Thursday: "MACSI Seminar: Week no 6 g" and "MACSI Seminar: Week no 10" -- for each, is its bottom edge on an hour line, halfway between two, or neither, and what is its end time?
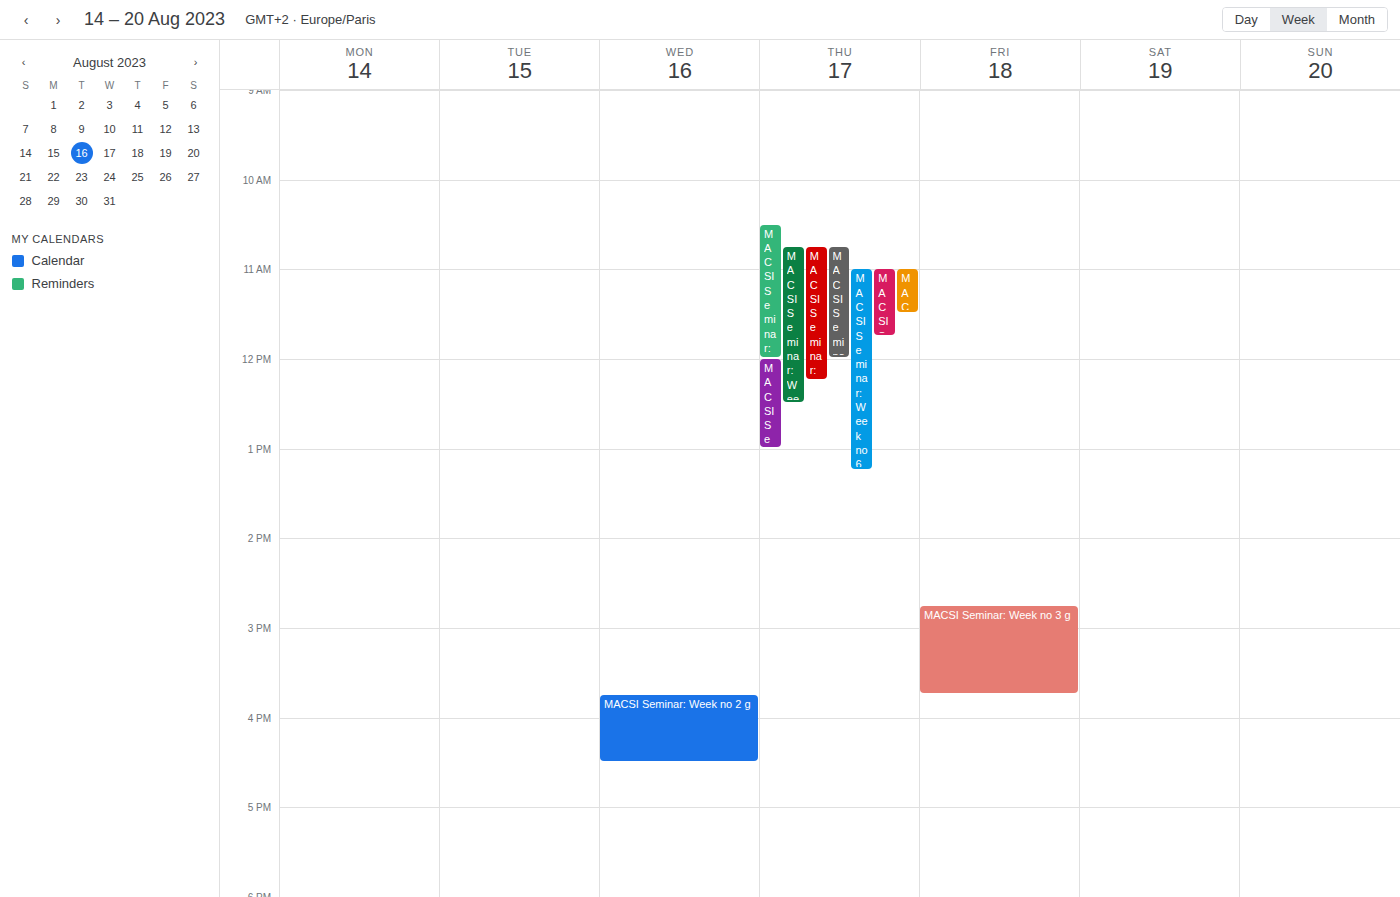
"MACSI Seminar: Week no 6 g": 1:15 PM, neither: a quarter of the way from the 1 PM line to the 2 PM line. "MACSI Seminar: Week no 10": 12:15 PM, neither: a quarter of the way from the 12 PM line to the 1 PM line.